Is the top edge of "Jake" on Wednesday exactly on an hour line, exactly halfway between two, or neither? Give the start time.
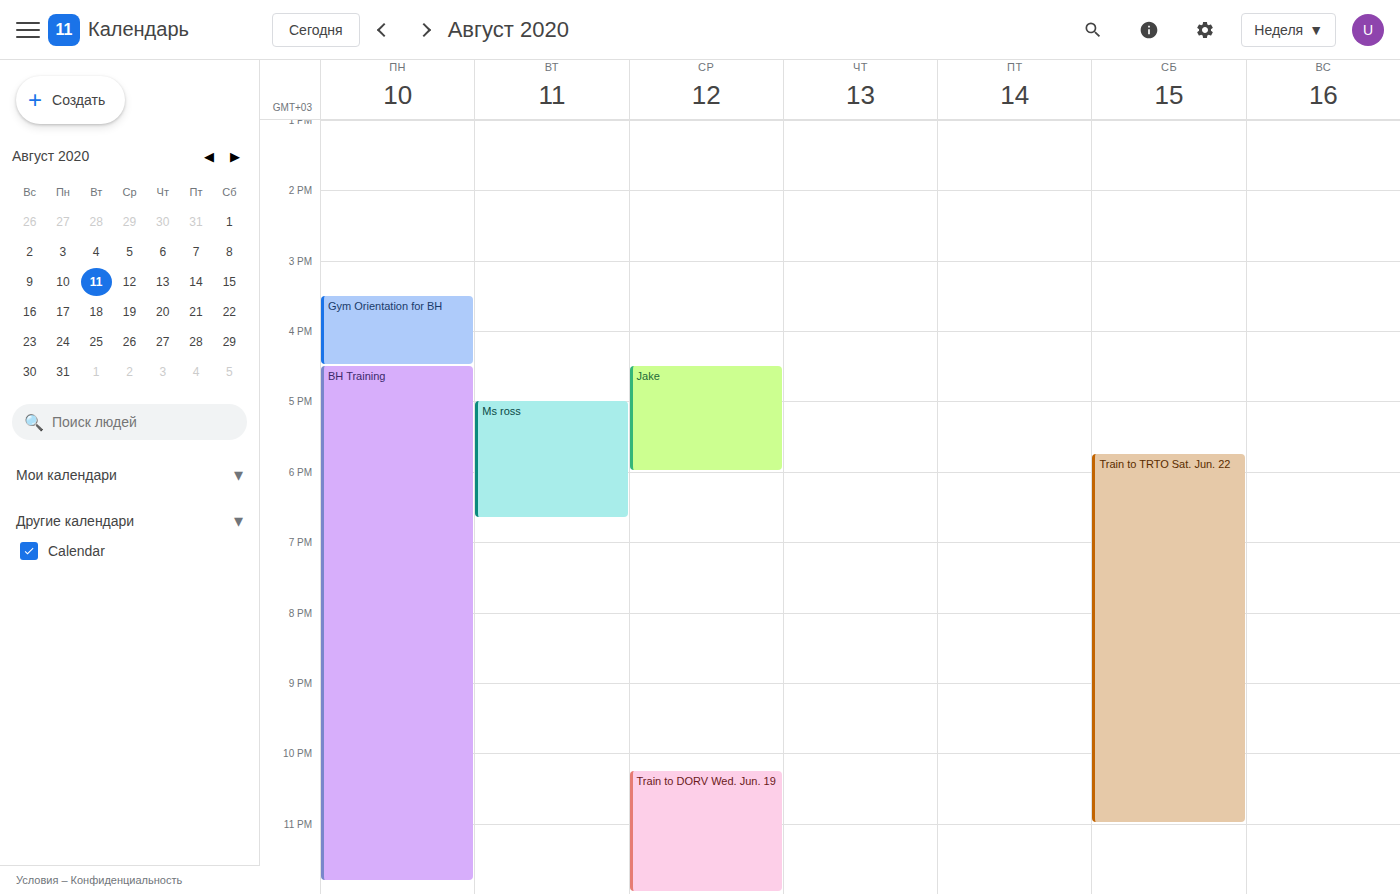
4:30 PM -- halfway between the 4 PM and 5 PM lines.